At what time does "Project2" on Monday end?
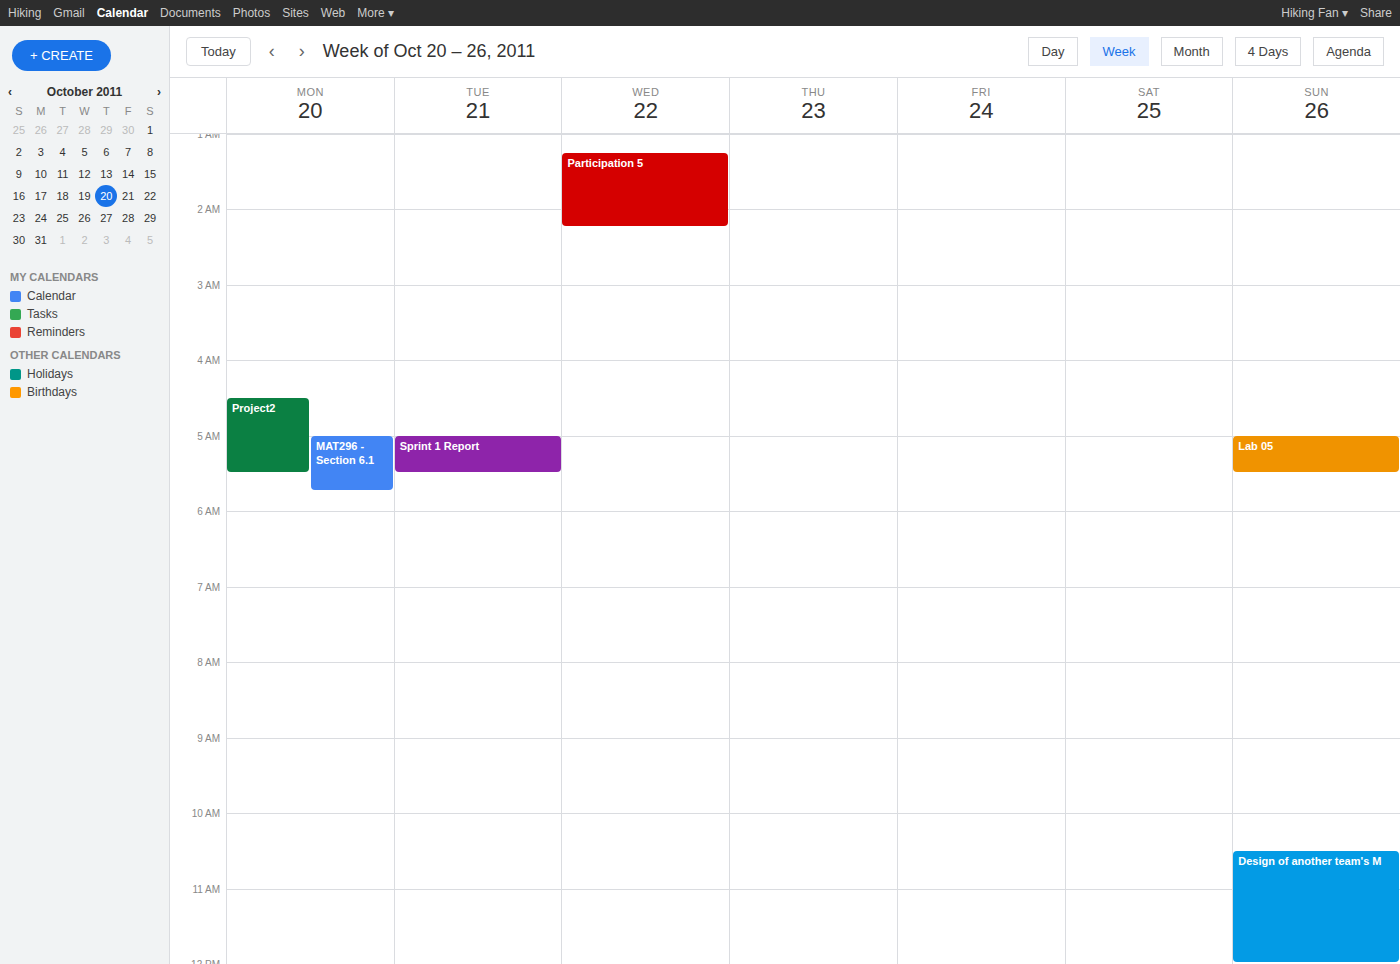
5:30 AM